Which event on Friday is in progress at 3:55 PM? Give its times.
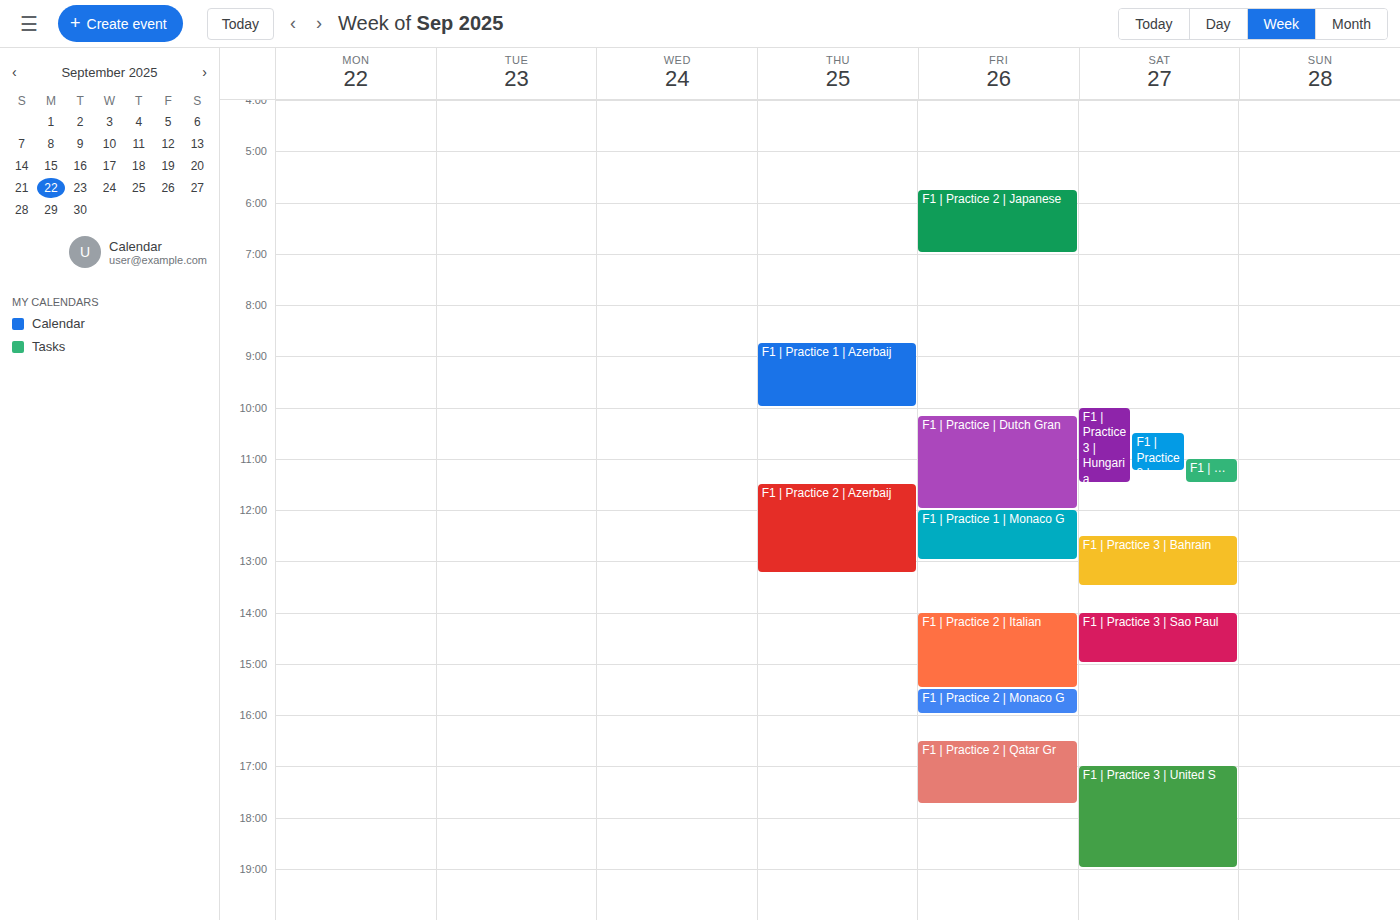
"F1 | Practice 2 | Monaco G", 3:30 PM to 4:00 PM